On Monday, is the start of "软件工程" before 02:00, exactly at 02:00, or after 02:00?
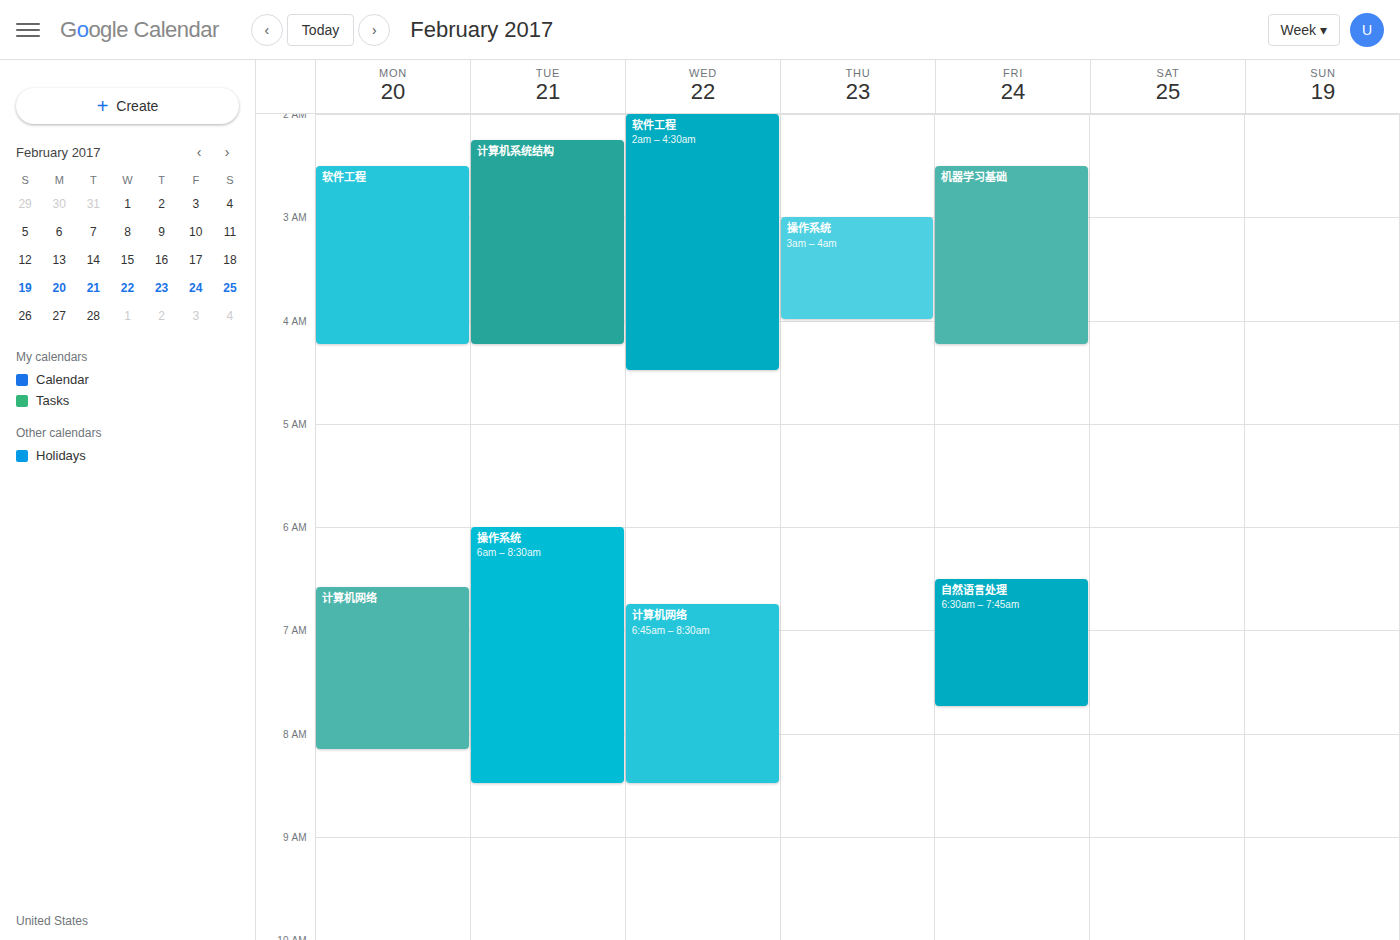
02:30 -- after 02:00, 30 minutes below the 02:00 line.